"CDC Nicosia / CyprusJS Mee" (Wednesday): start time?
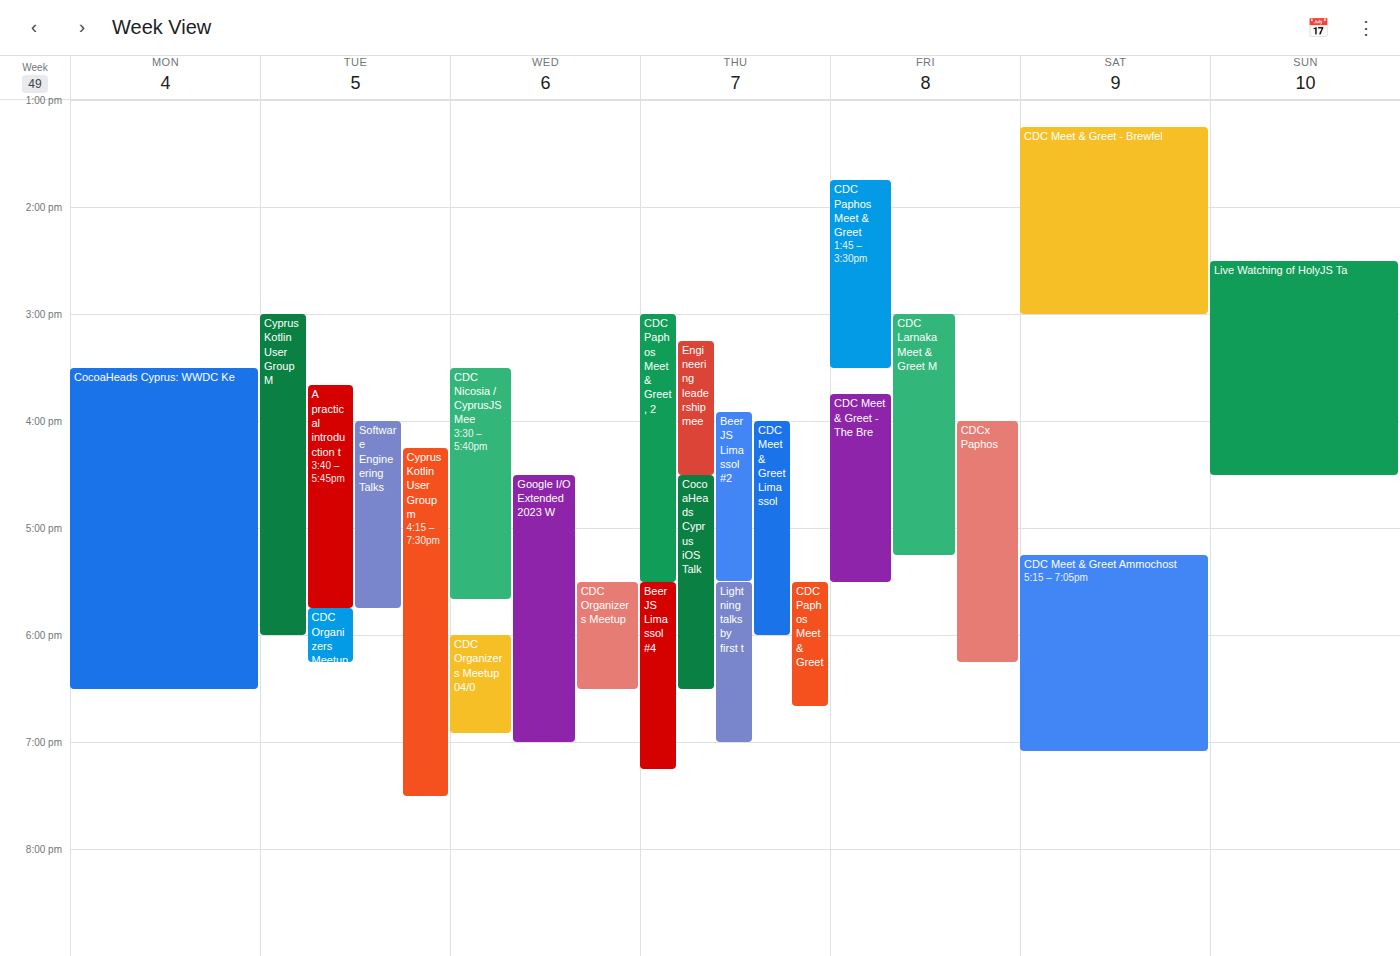
3:30 PM